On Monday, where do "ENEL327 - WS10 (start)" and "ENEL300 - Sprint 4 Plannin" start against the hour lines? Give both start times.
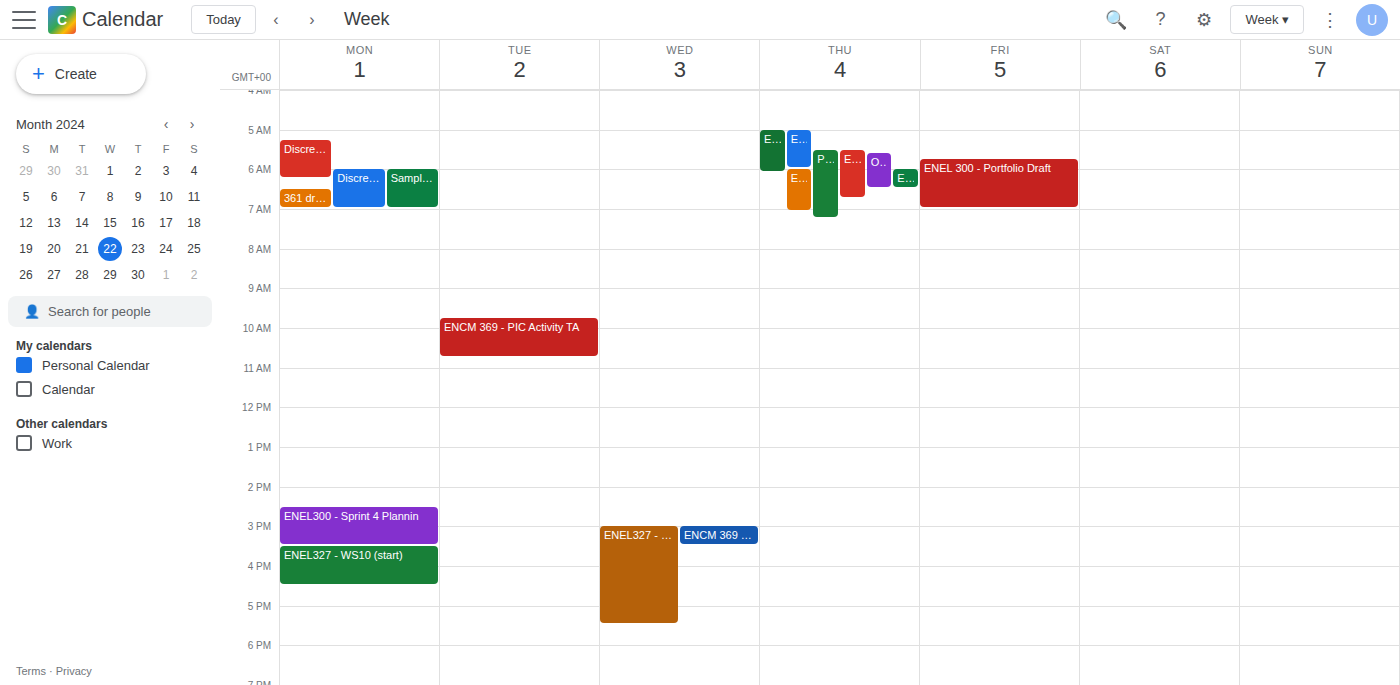
"ENEL327 - WS10 (start)": 3:30 PM, halfway between the 3 PM and 4 PM lines. "ENEL300 - Sprint 4 Plannin": 2:30 PM, halfway between the 2 PM and 3 PM lines.